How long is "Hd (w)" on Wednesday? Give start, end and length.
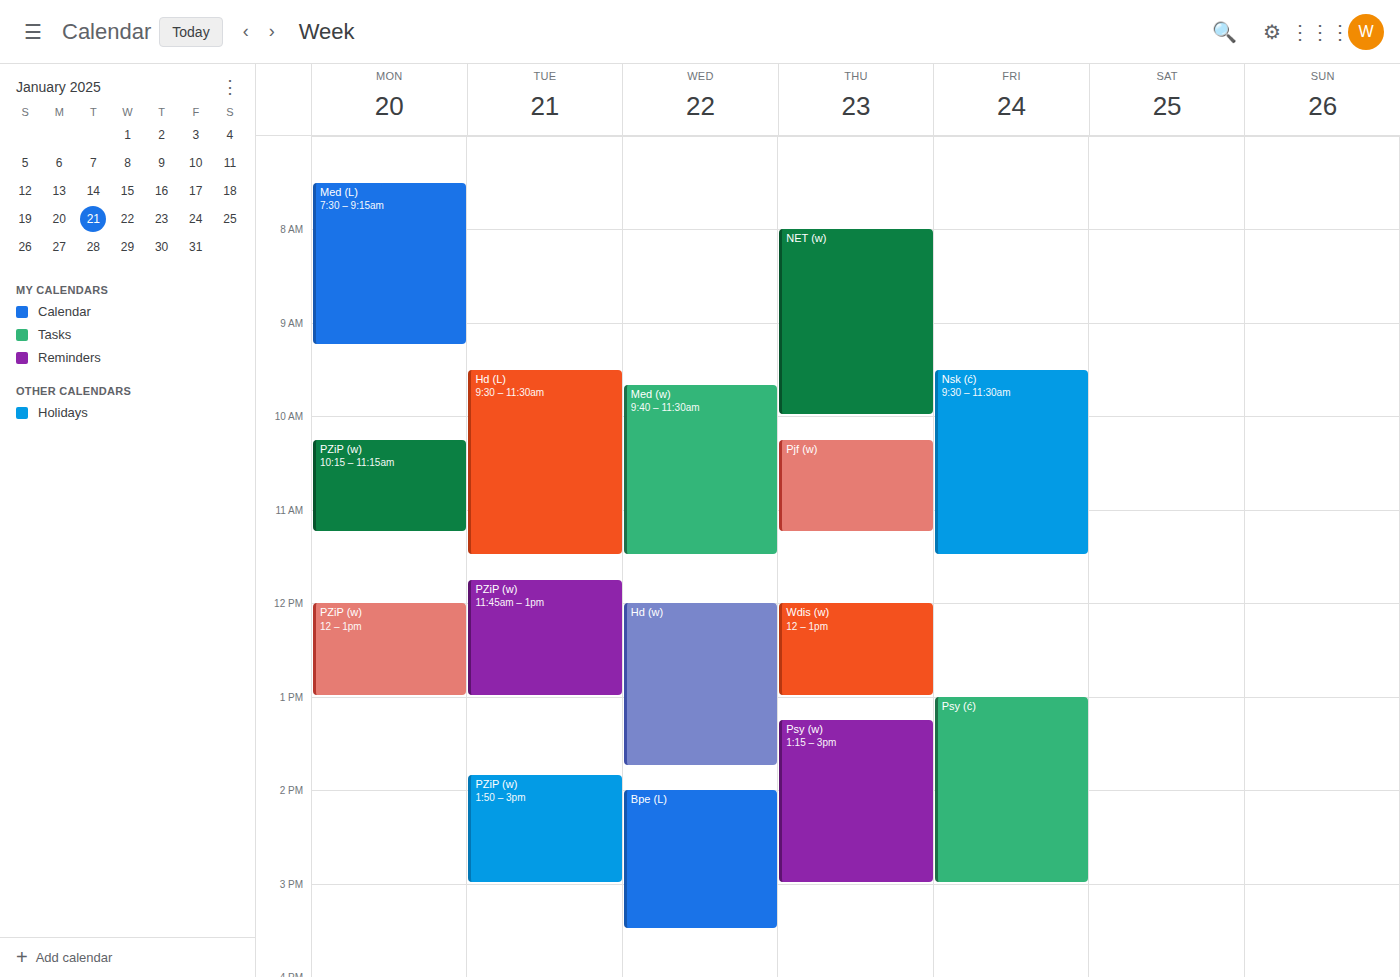
12:00 PM to 1:45 PM, 1 hour 45 minutes